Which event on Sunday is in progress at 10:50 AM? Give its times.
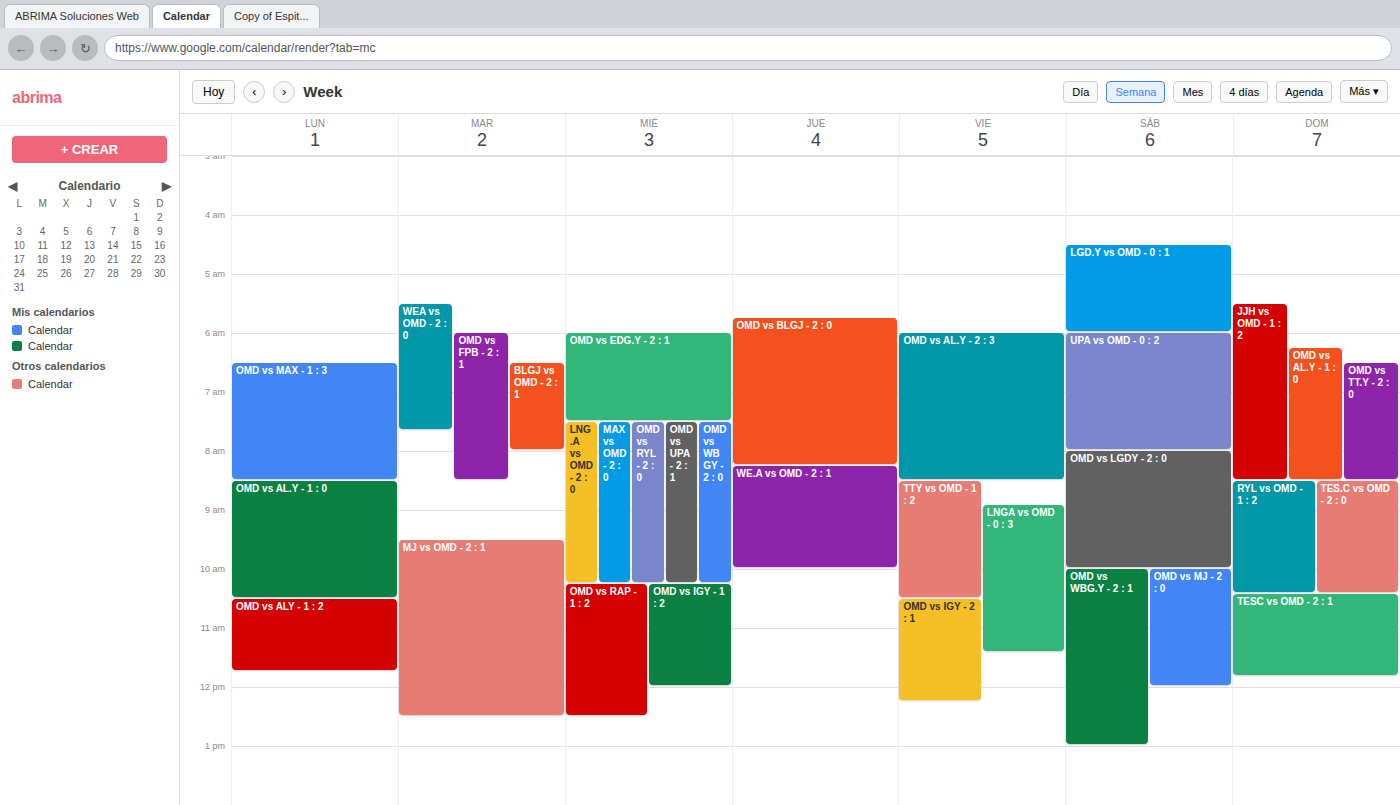
"TESC vs OMD - 2 : 1", 10:25 AM to 11:50 AM